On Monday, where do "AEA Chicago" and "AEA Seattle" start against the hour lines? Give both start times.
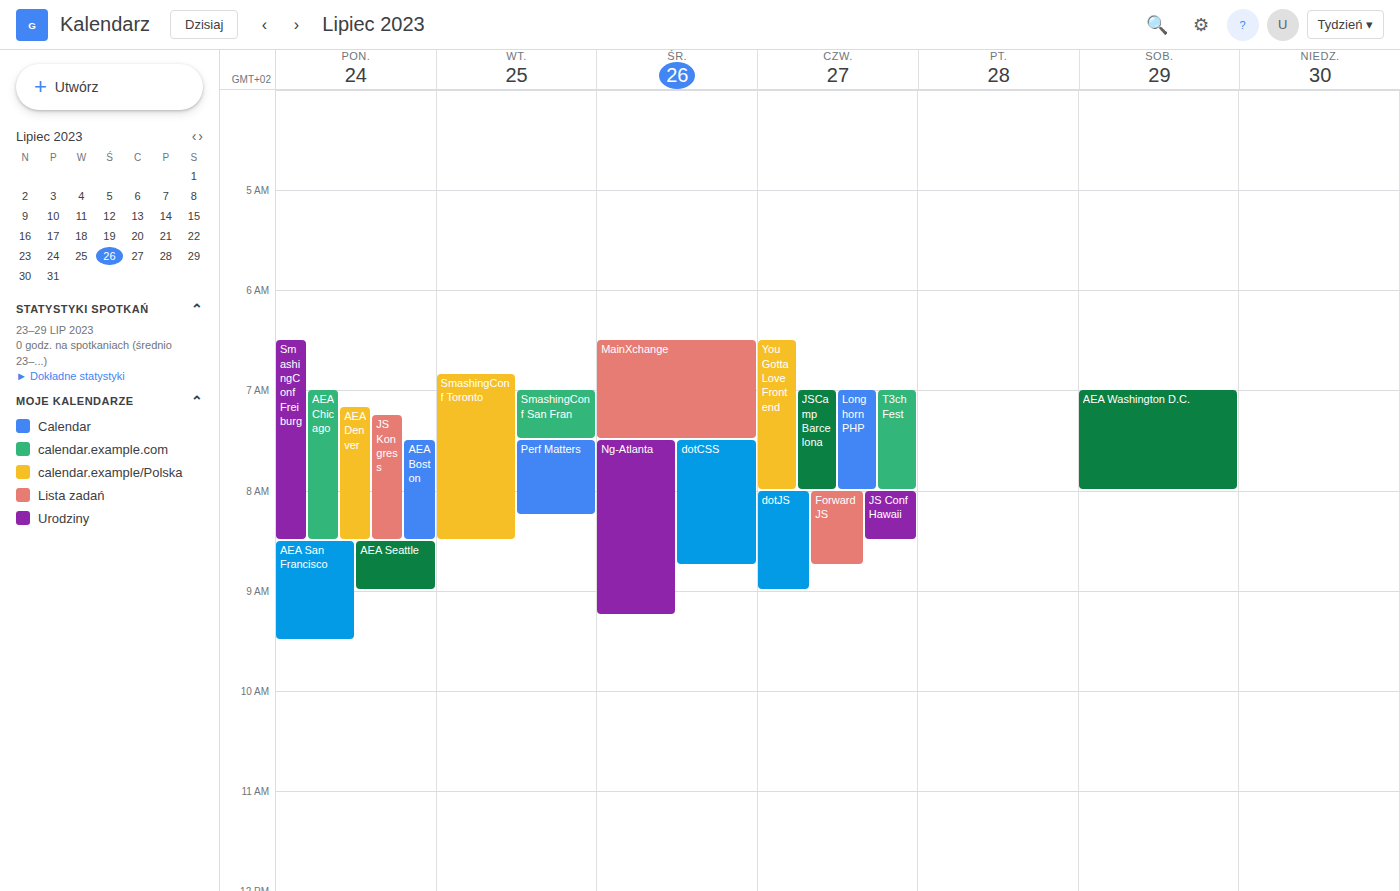
"AEA Chicago": 7:00 AM, exactly on the 7 AM line. "AEA Seattle": 8:30 AM, halfway between the 8 AM and 9 AM lines.